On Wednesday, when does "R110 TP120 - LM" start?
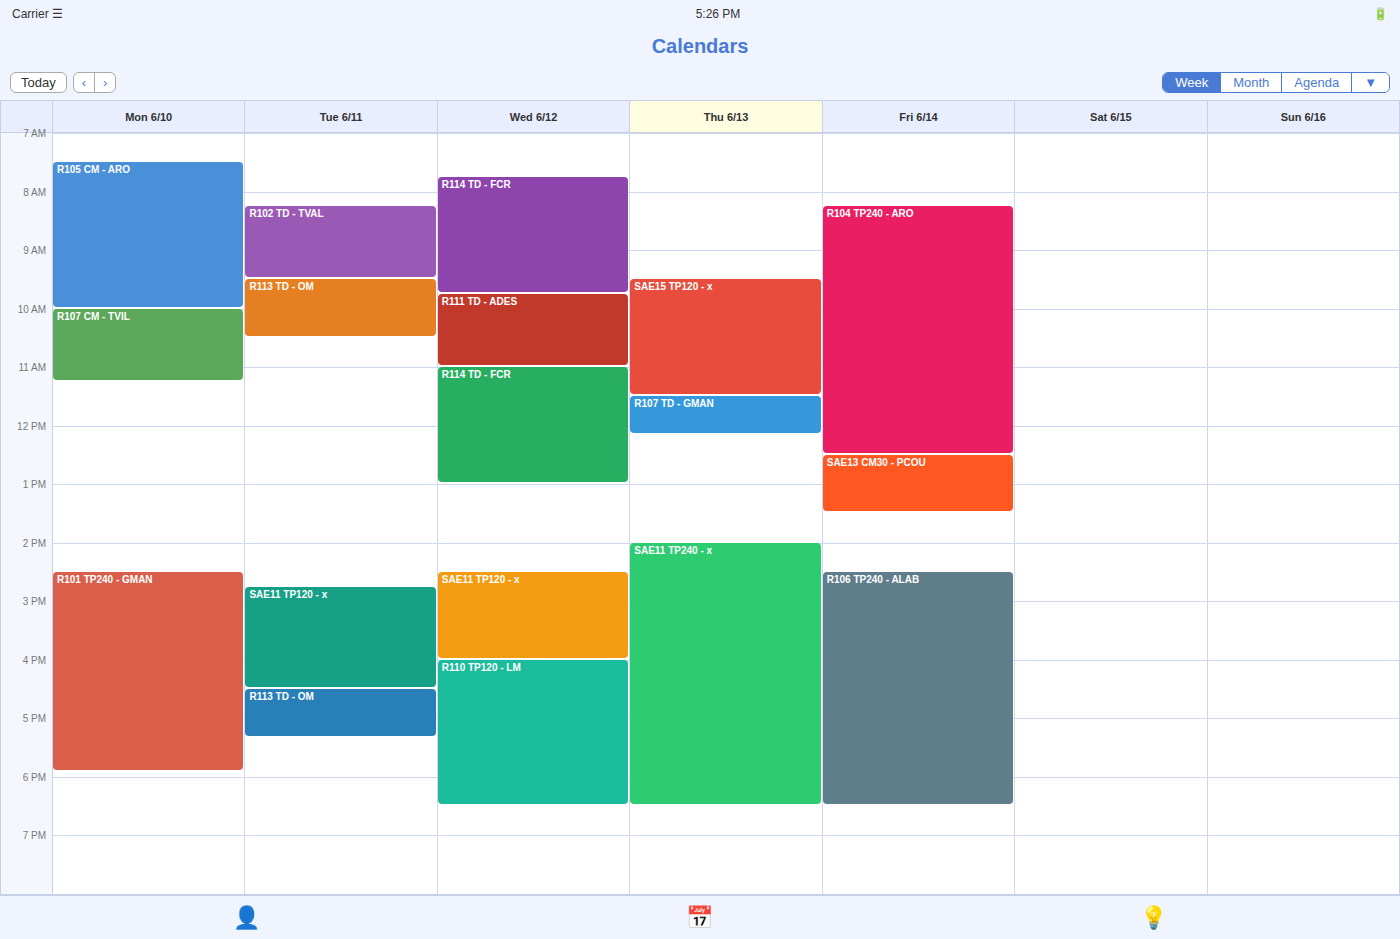
4:00 PM